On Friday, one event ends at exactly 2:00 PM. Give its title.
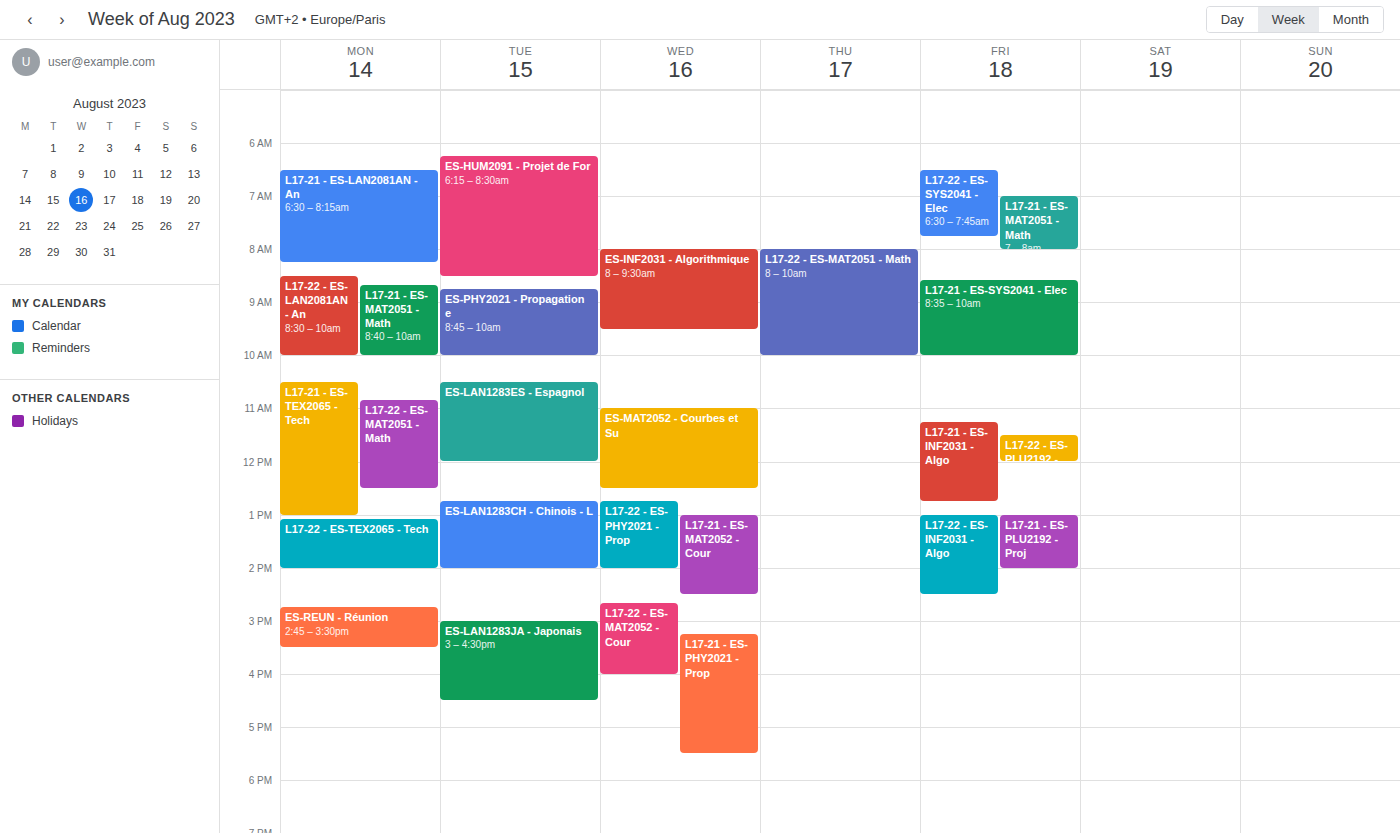
"L17-21 - ES-PLU2192 - Proj"